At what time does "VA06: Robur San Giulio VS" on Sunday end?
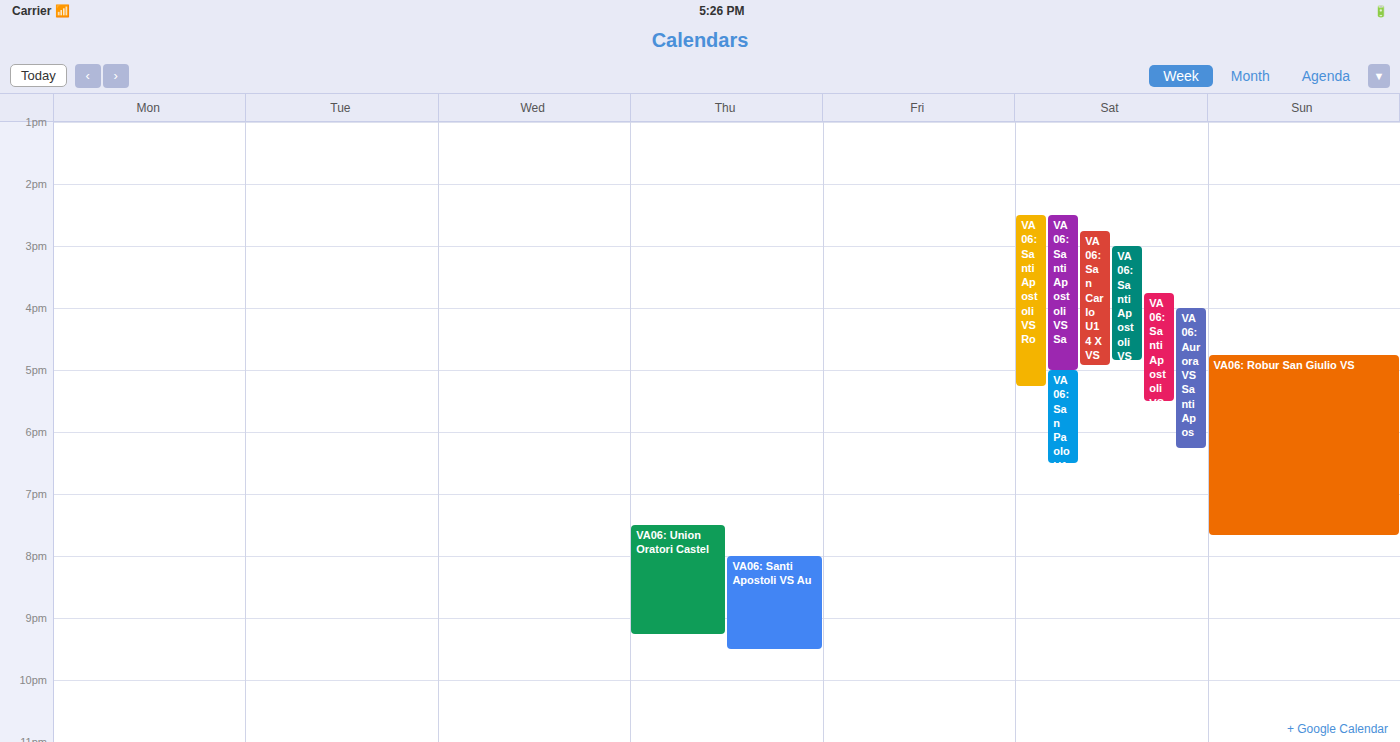
7:40 PM